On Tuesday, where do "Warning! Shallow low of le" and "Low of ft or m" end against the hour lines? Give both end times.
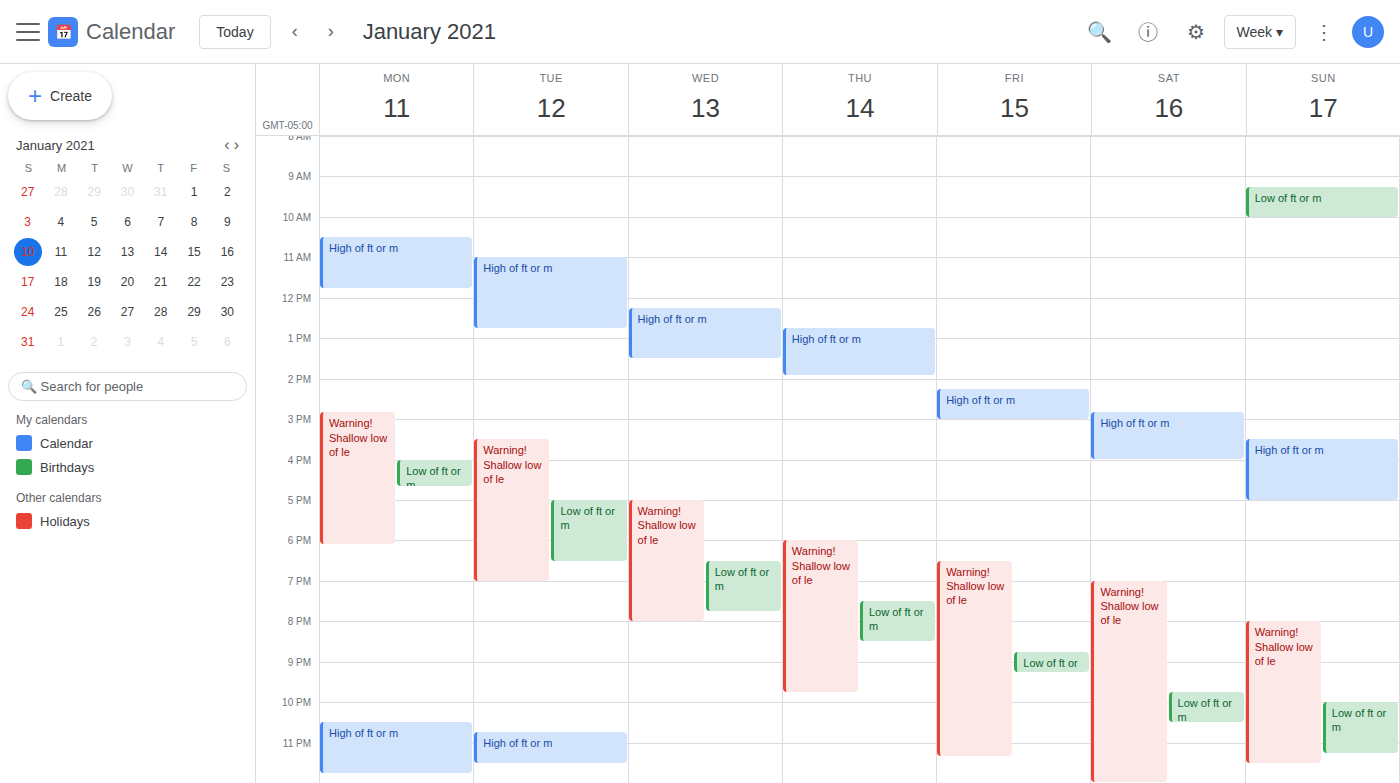
"Warning! Shallow low of le": 7:00 PM, exactly on the 7 PM line. "Low of ft or m": 6:30 PM, halfway between the 6 PM and 7 PM lines.